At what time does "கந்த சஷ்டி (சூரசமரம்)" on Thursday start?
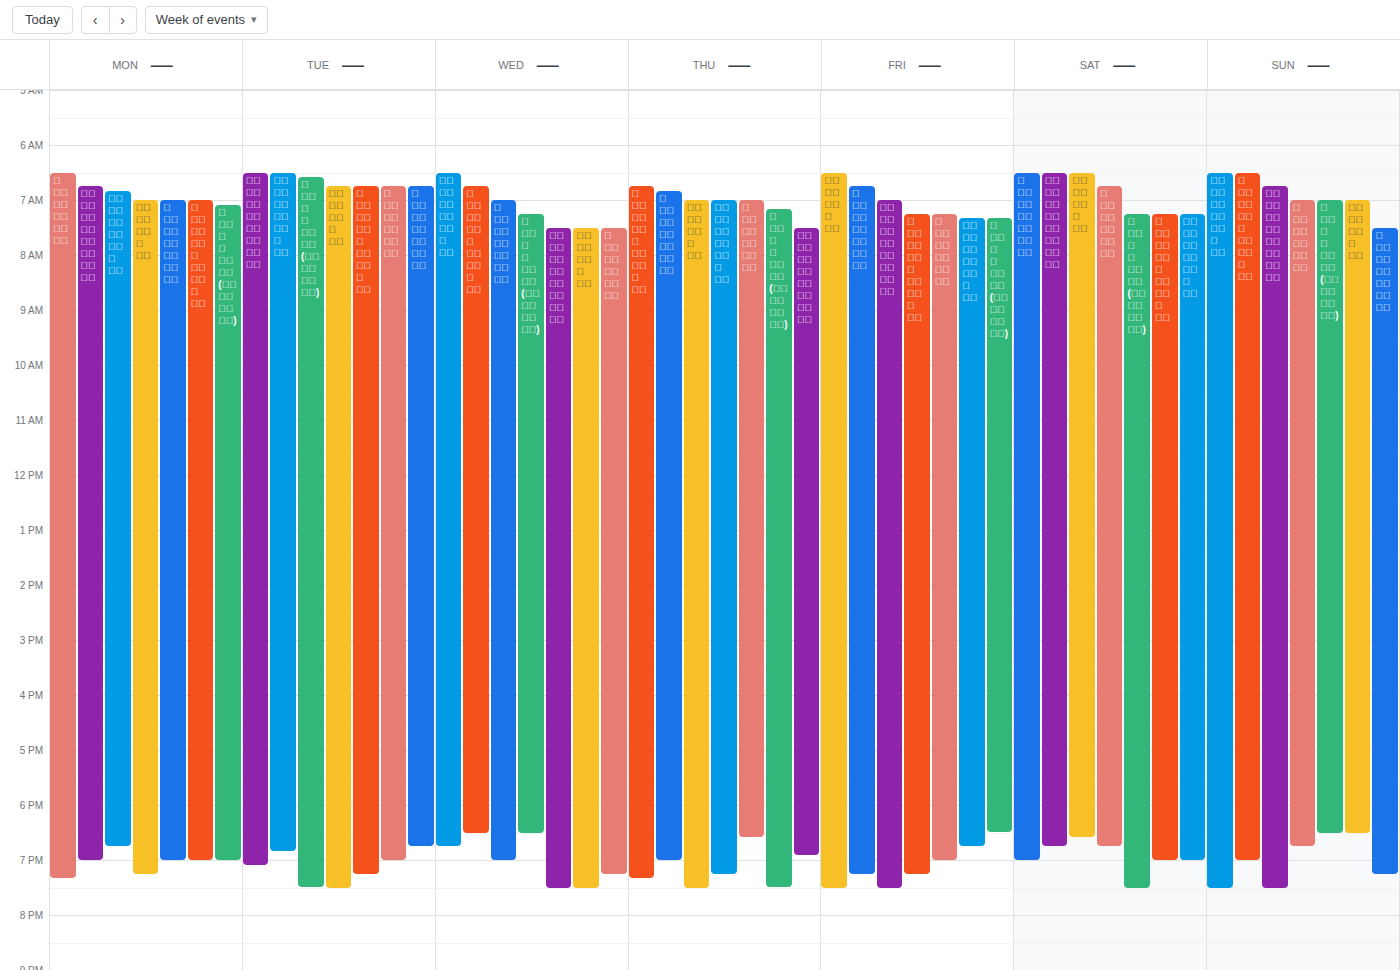
7:10 AM